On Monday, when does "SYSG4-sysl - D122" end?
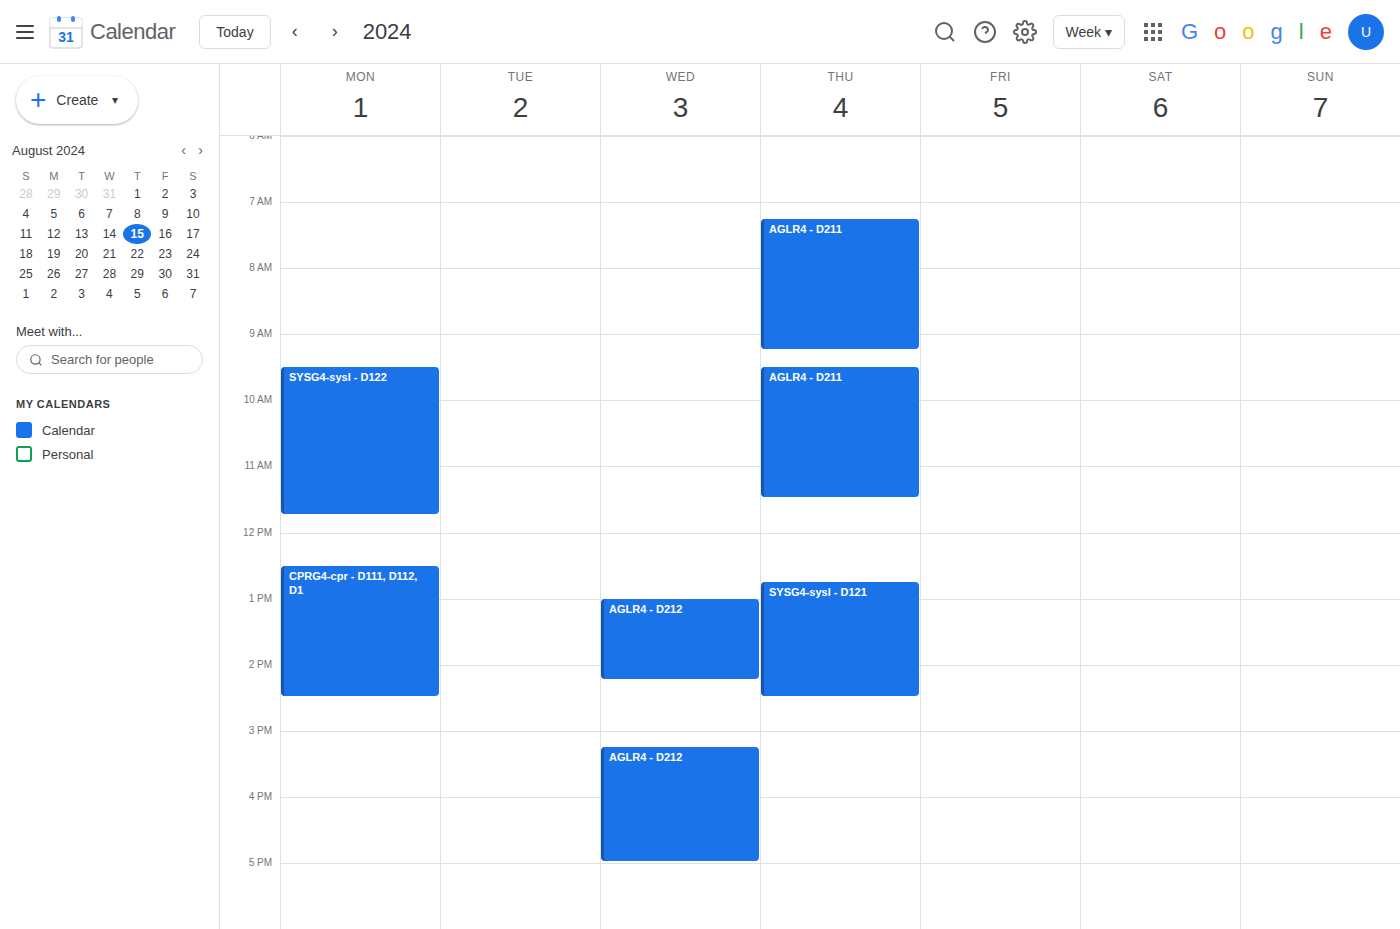
11:45 AM